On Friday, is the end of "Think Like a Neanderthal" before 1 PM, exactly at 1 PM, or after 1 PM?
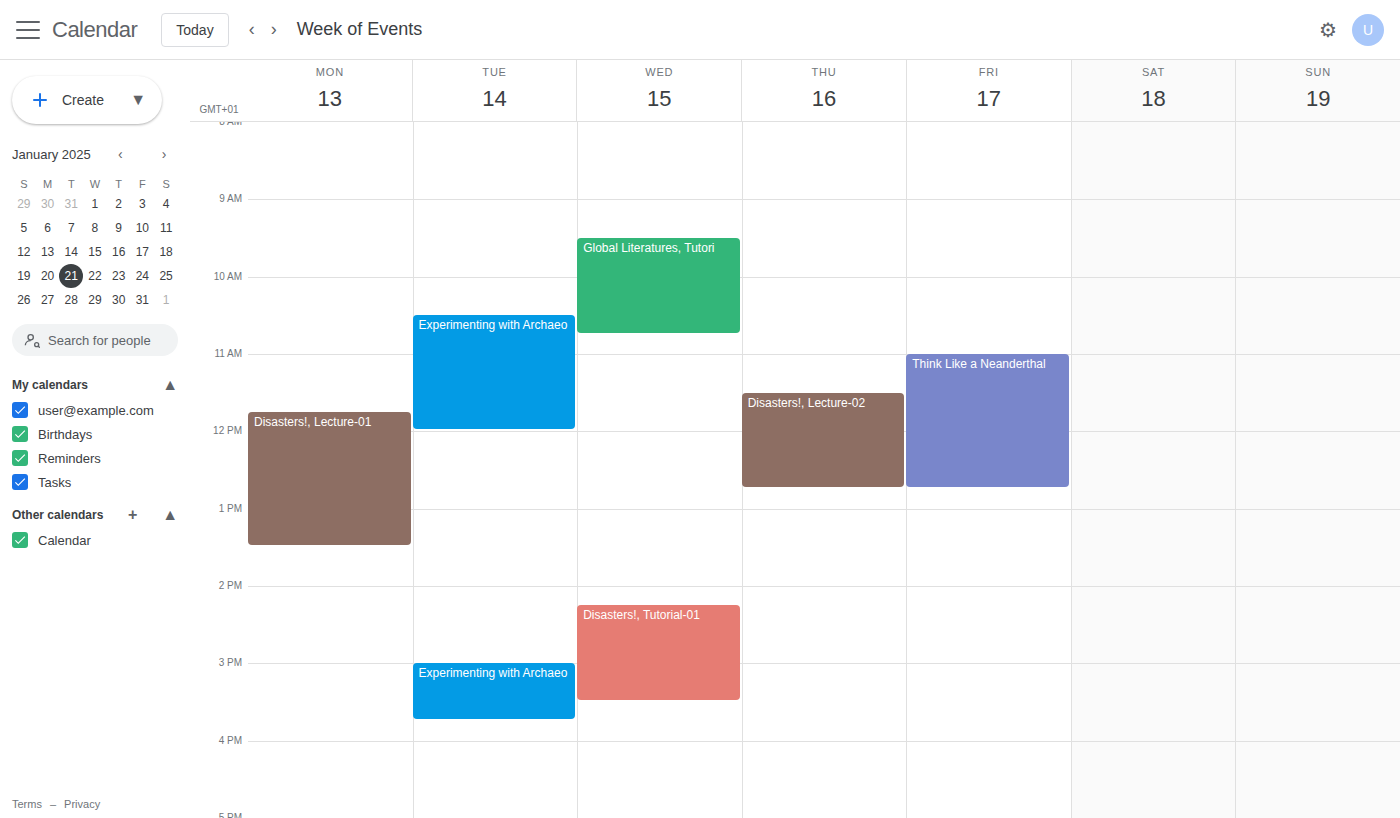
12:45 PM -- before 1 PM, 15 minutes above the 1 PM line.